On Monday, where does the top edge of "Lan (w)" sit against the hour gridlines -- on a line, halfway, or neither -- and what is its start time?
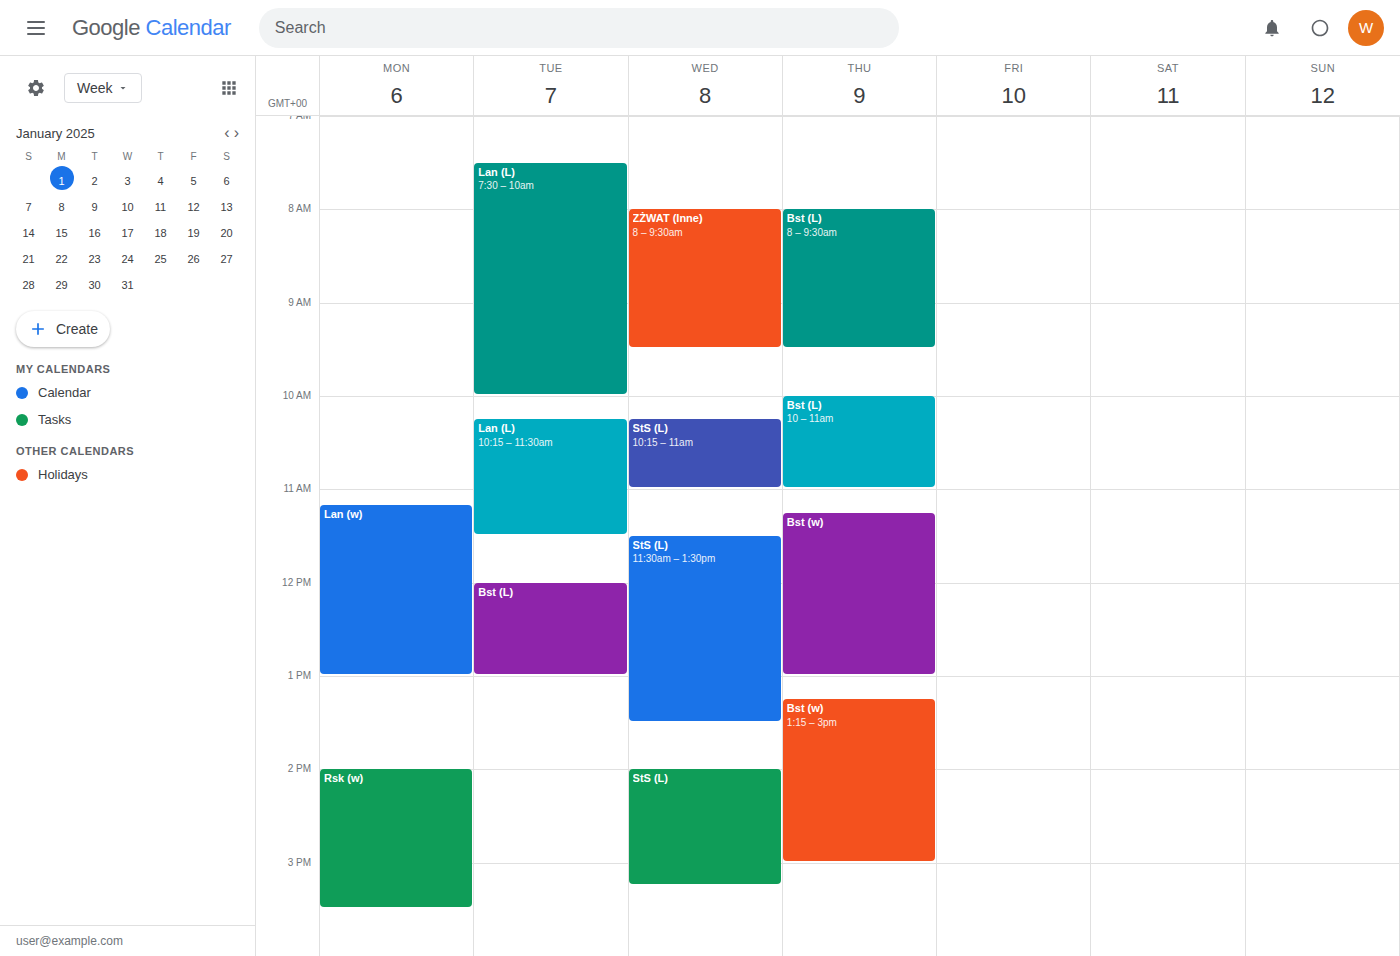
11:10 AM -- neither: 10 minutes below the 11 AM line and 50 minutes above the 12 PM line.